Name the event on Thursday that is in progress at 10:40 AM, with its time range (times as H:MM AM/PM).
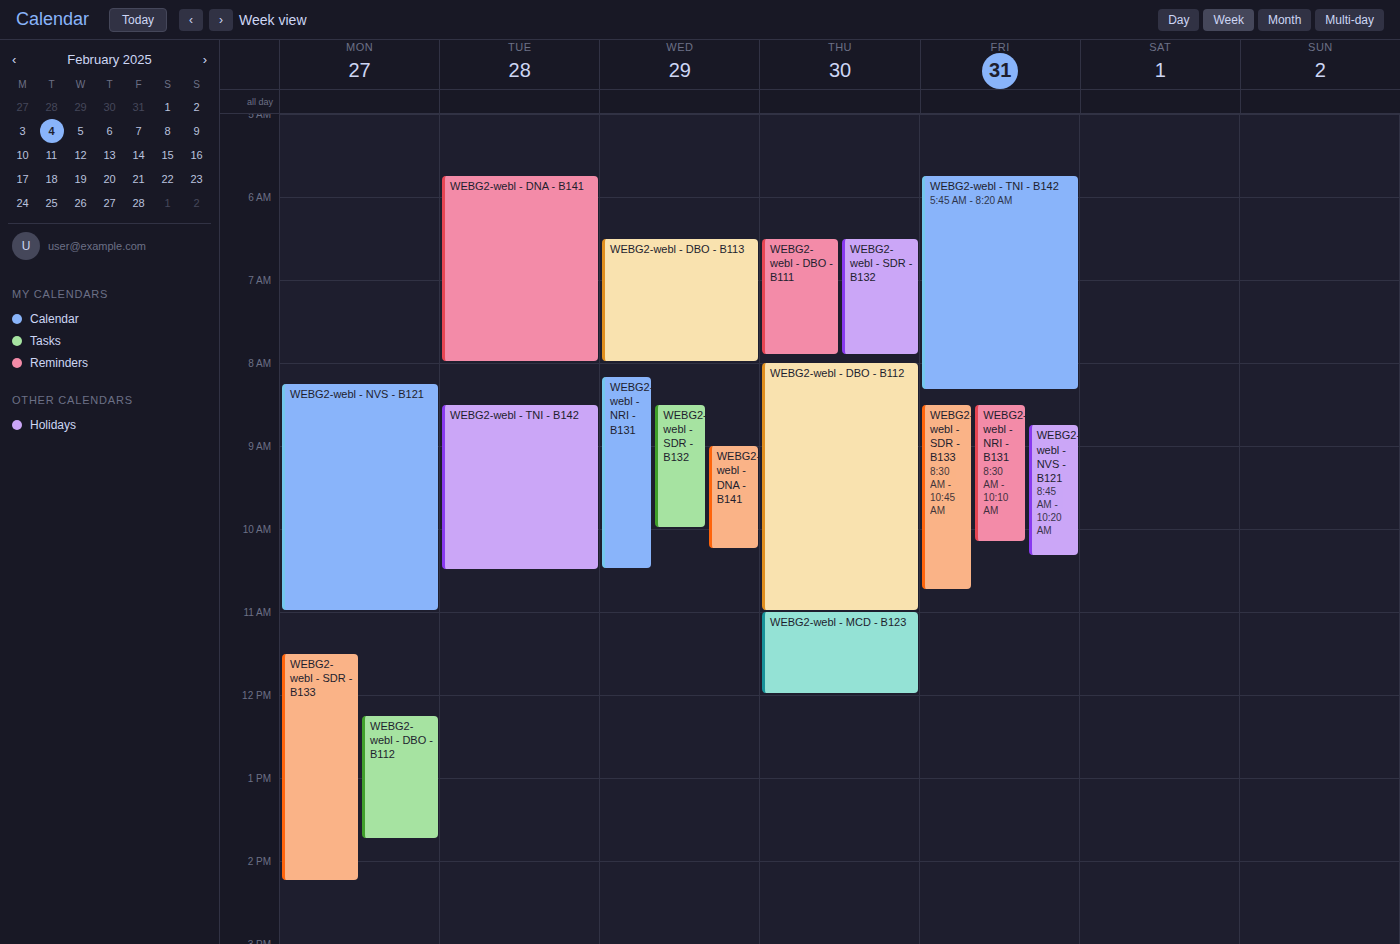
"WEBG2-webl - DBO - B112", 8:00 AM to 11:00 AM